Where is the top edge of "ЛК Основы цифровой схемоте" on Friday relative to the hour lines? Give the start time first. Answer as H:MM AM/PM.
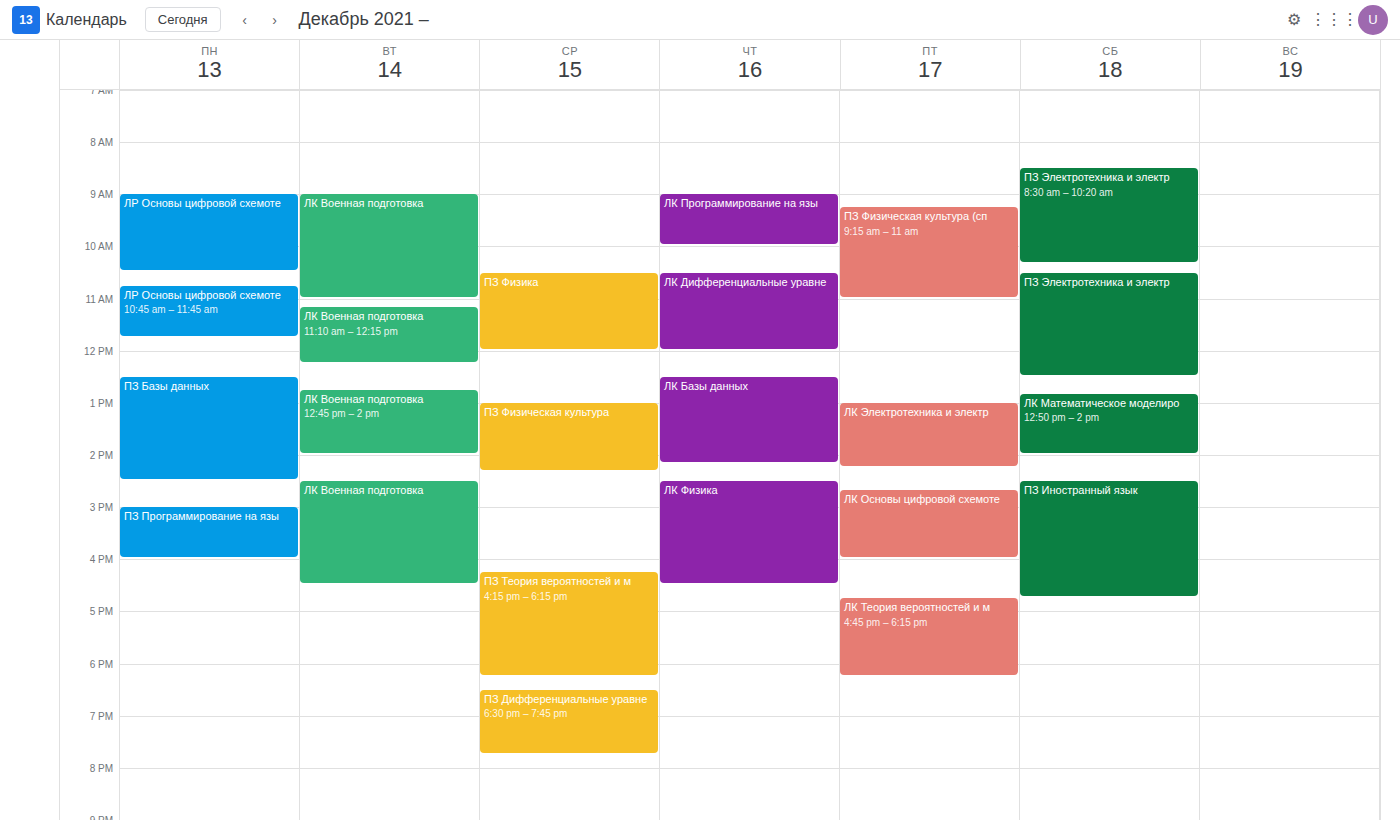
2:40 PM -- neither: 40 minutes below the 2 PM line and 20 minutes above the 3 PM line.